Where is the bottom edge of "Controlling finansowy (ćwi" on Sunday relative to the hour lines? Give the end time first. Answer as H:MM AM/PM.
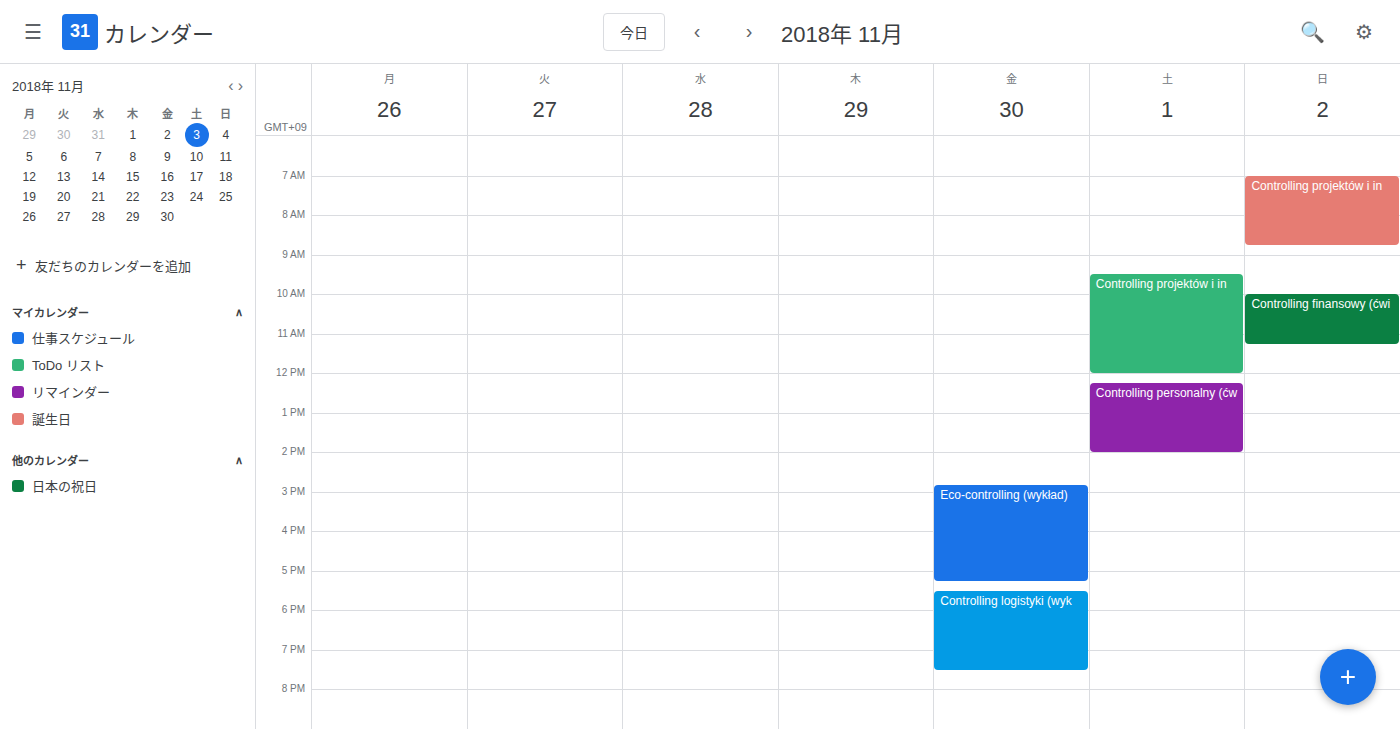
11:15 AM -- neither: a quarter of the way from the 11 AM line to the 12 PM line.